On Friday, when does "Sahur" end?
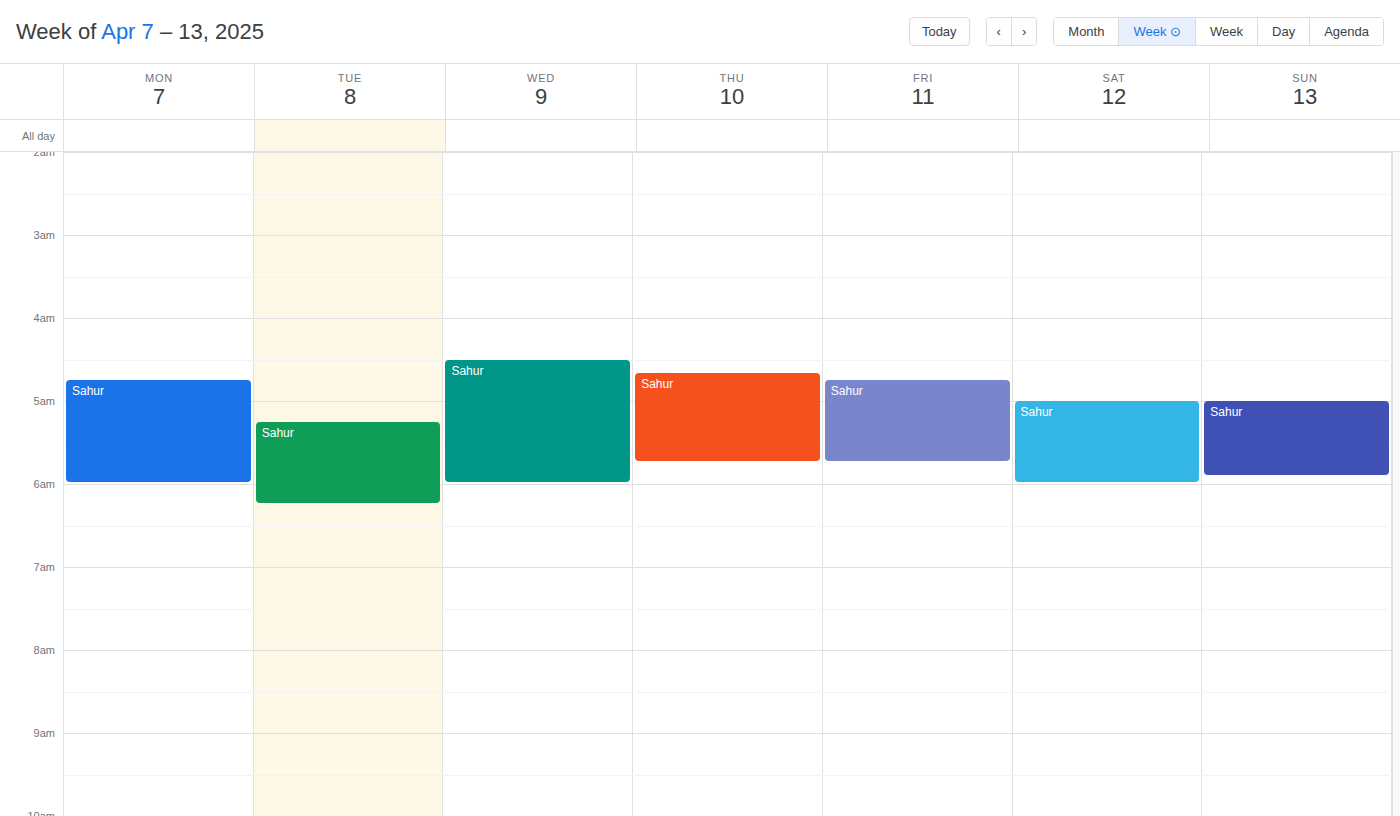
05:45